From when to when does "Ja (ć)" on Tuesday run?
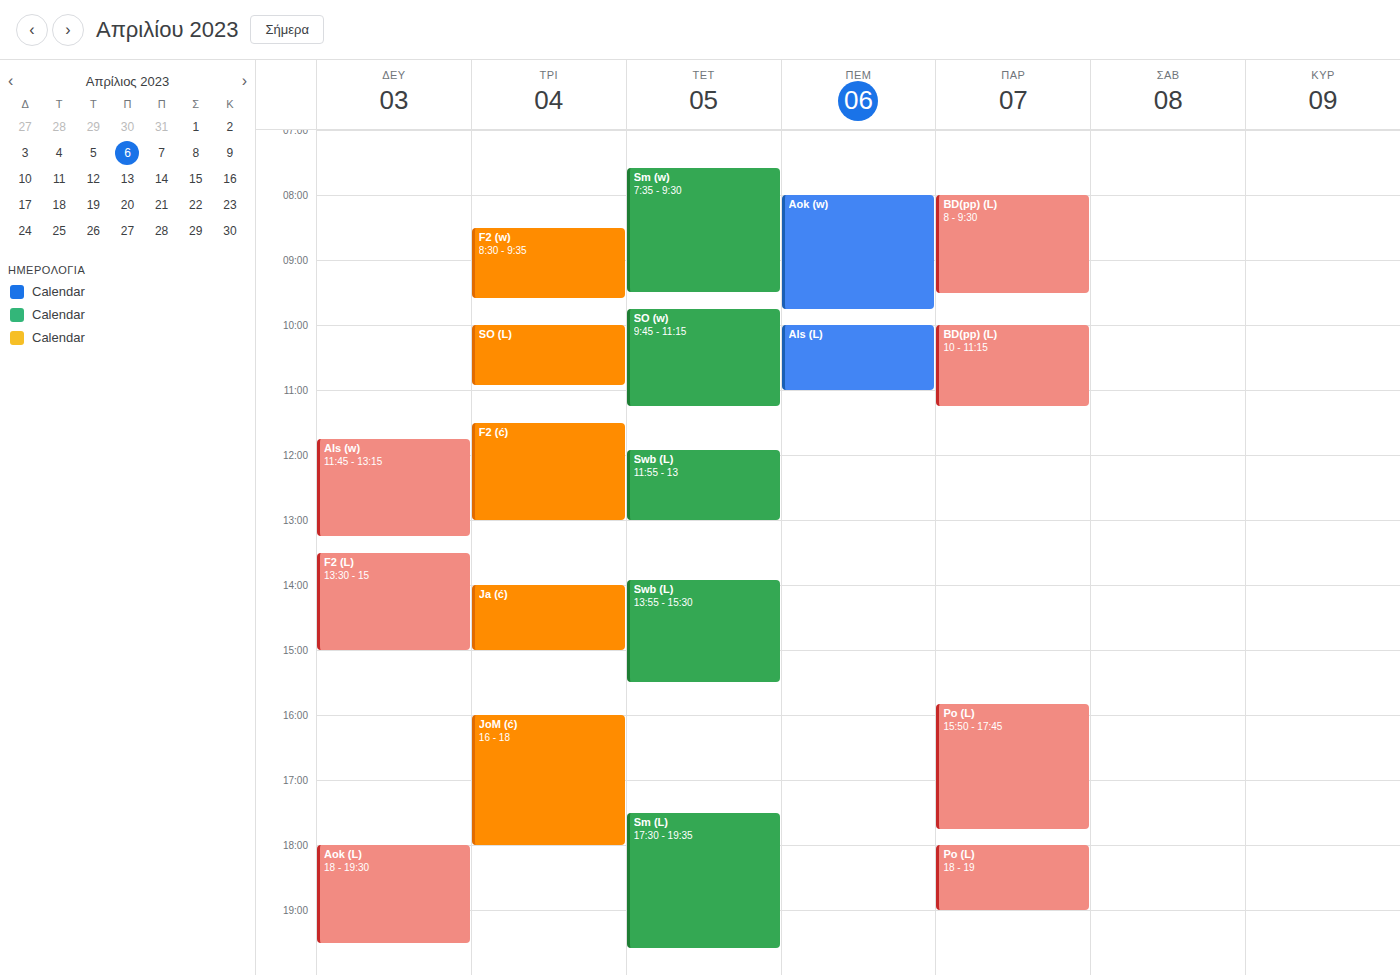
2:00 PM to 3:00 PM